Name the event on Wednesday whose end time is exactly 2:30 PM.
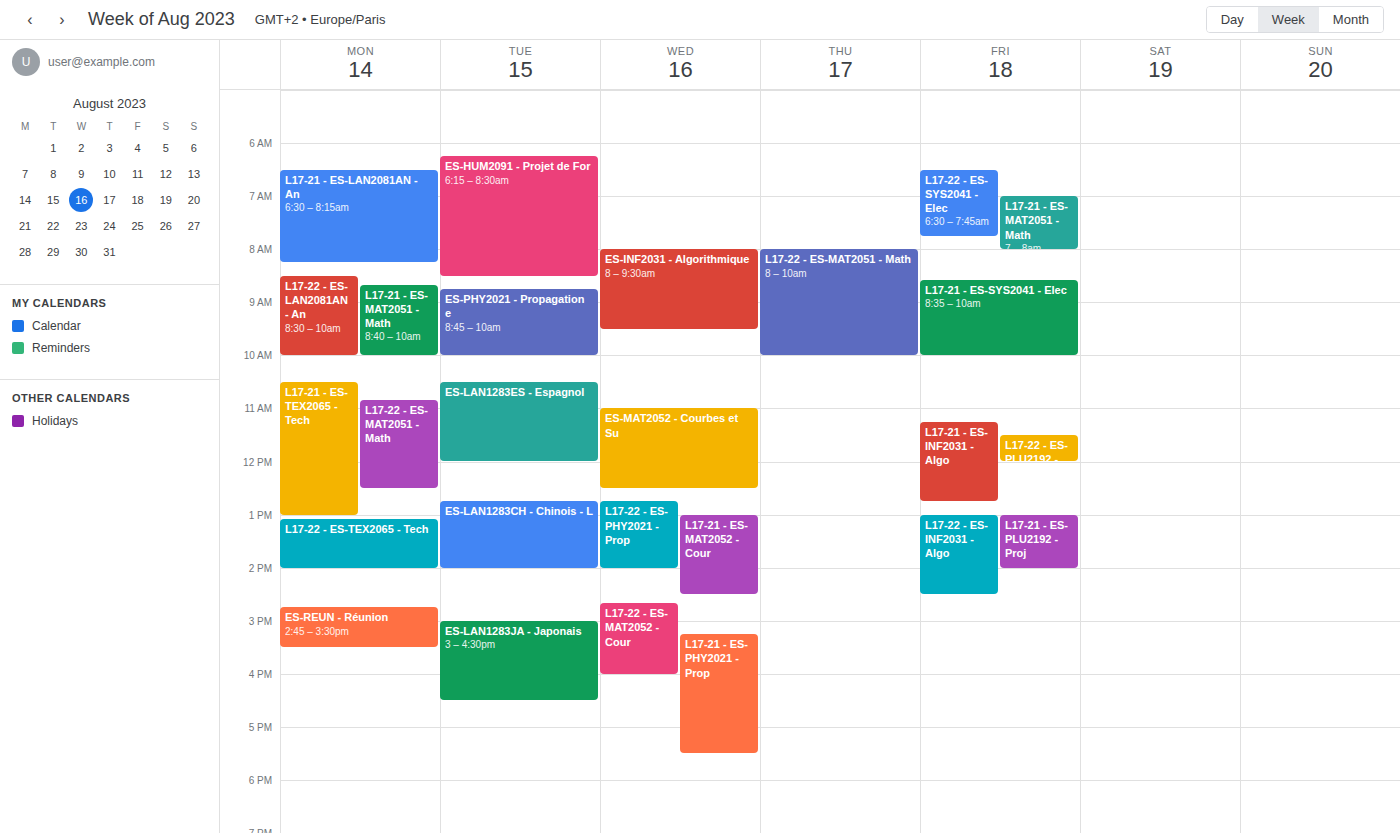
"L17-21 - ES-MAT2052 - Cour"